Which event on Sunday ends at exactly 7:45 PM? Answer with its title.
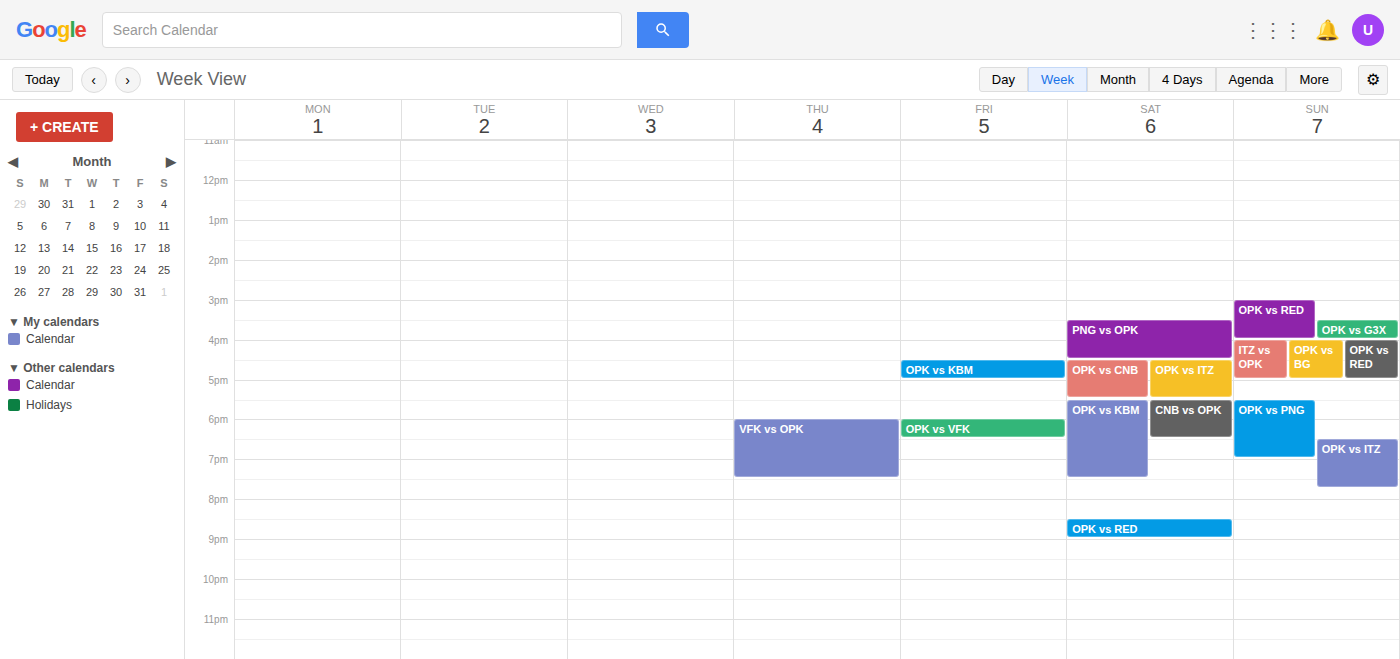
"OPK vs ITZ"